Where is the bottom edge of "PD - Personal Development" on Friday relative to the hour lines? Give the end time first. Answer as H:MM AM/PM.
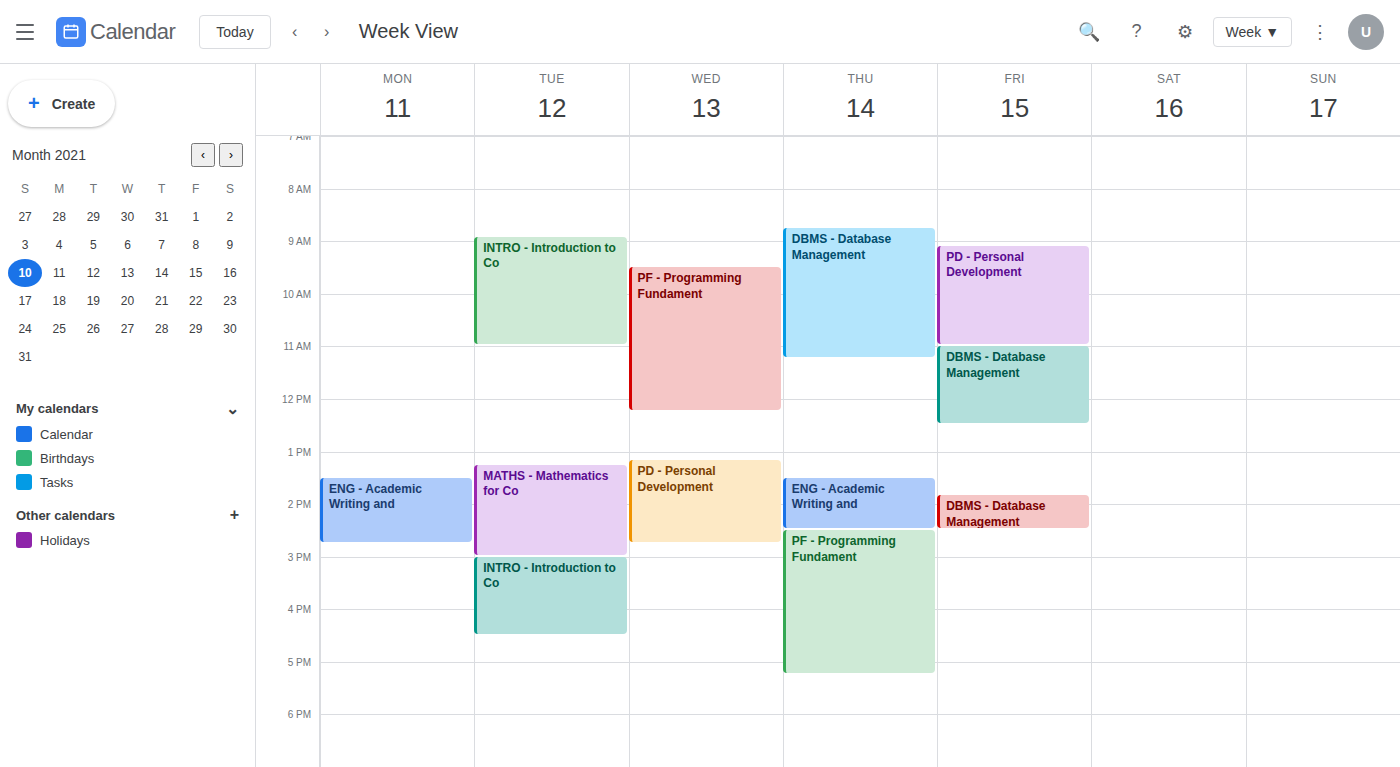
11:00 AM -- exactly on the 11 AM line.